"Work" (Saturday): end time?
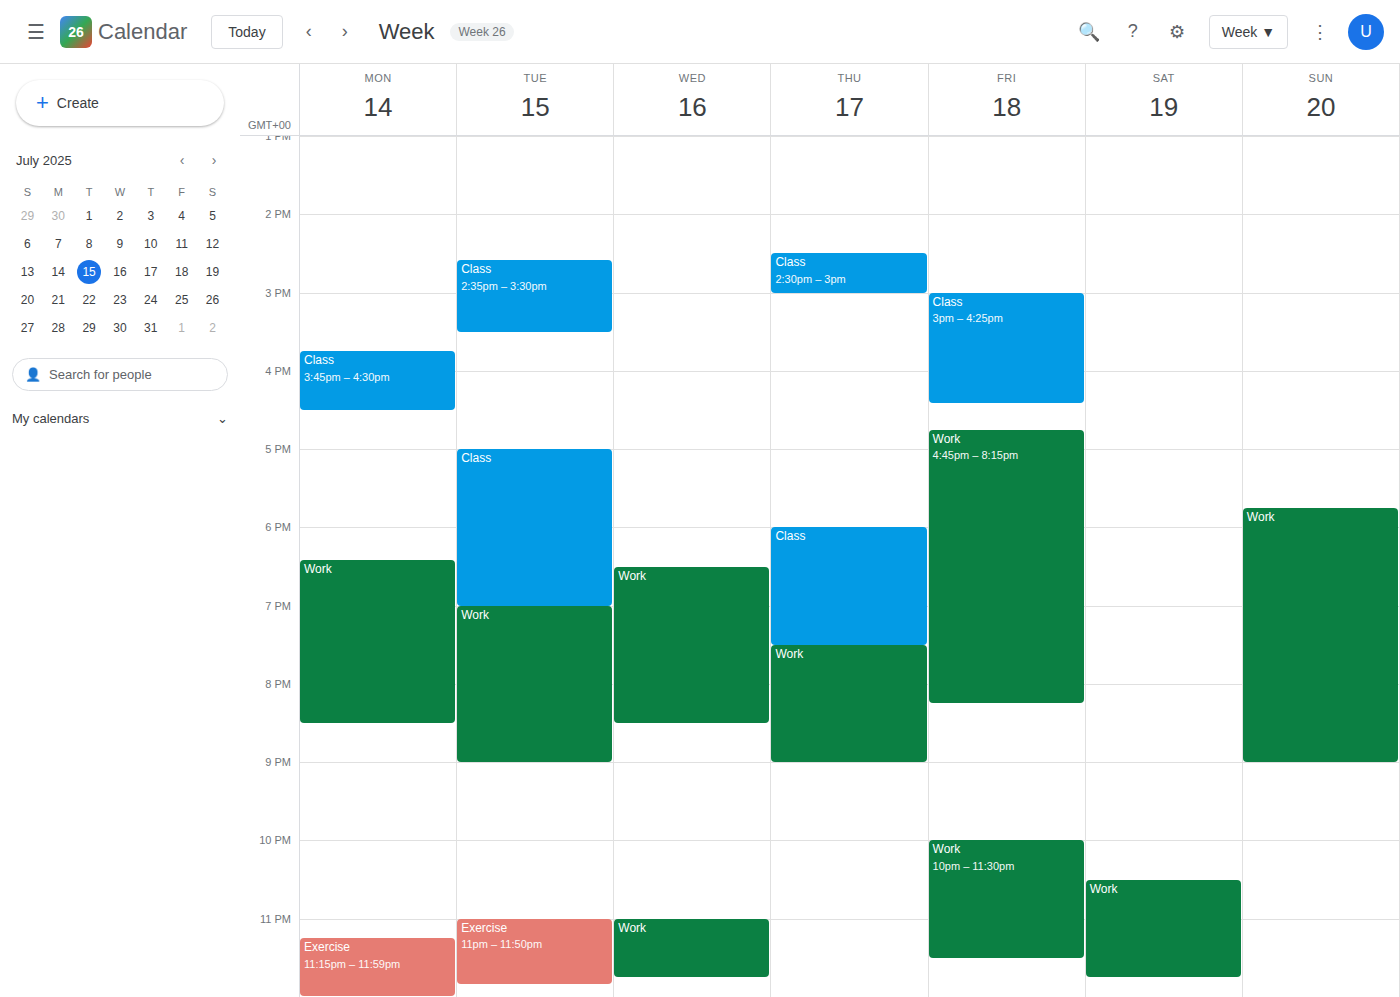
11:45 PM